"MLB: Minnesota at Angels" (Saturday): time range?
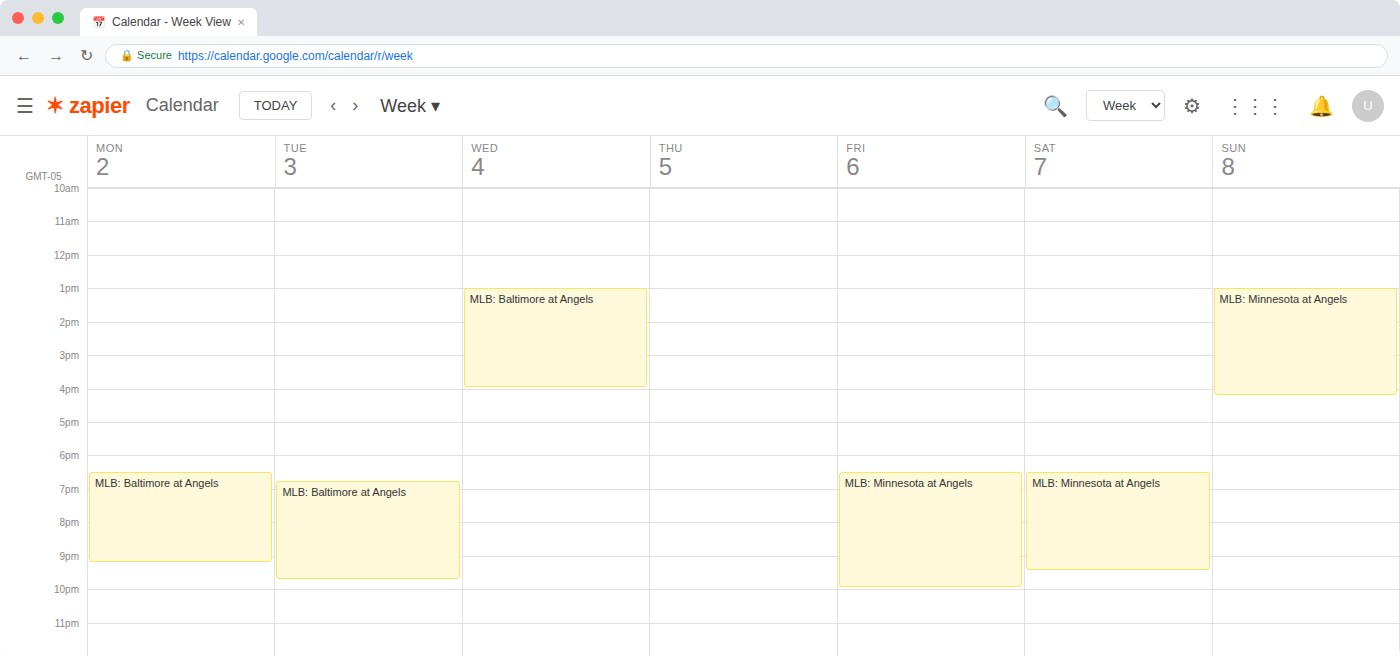
6:30 PM to 9:30 PM